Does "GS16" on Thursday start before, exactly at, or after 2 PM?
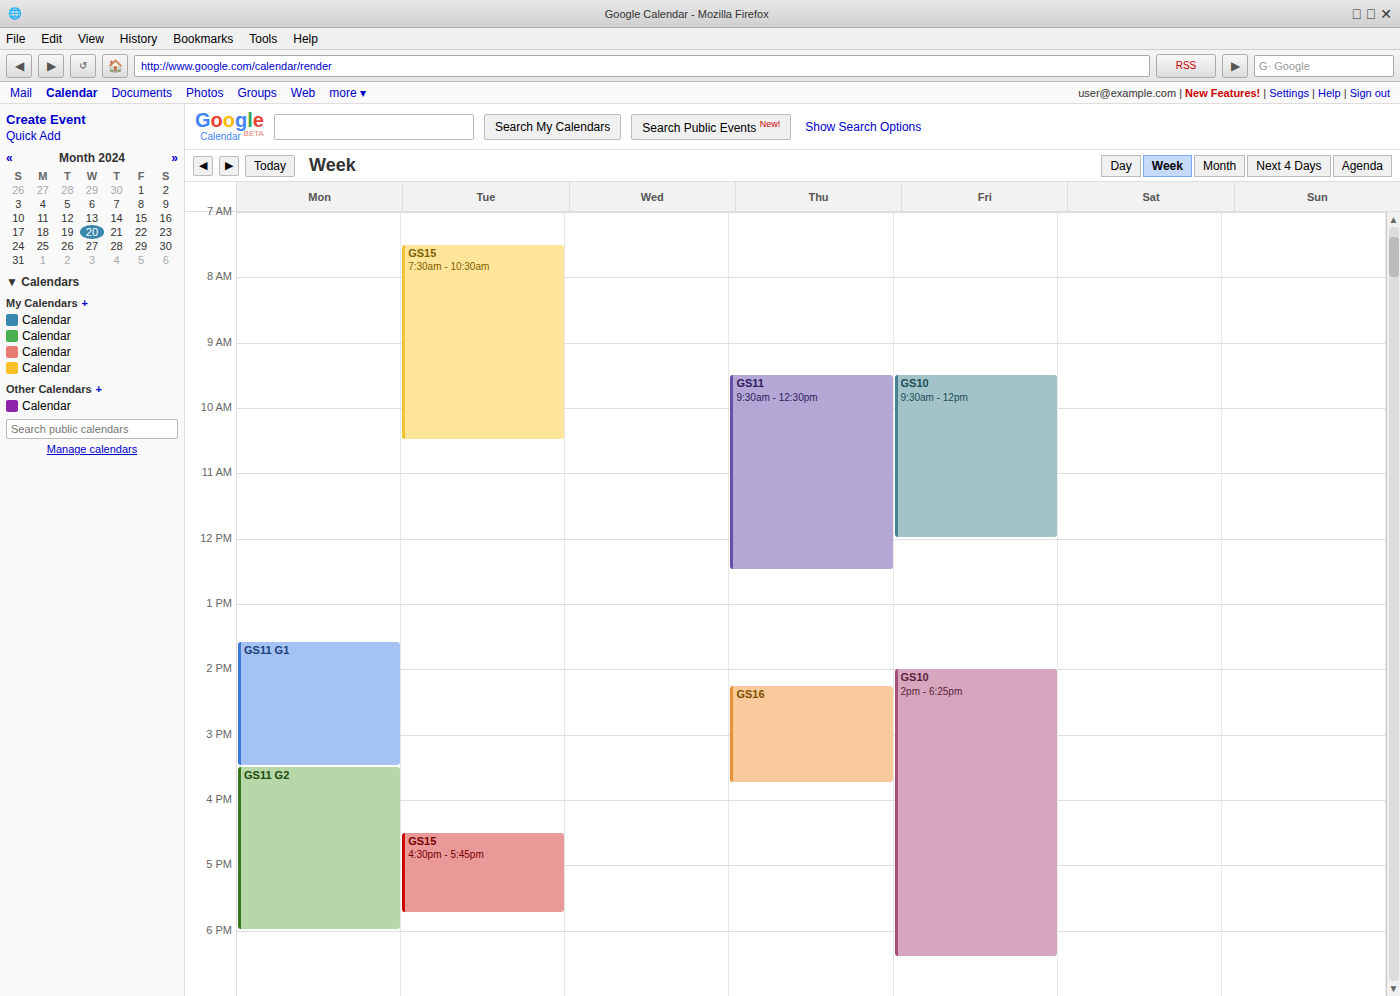
2:15 PM -- after 2 PM, 15 minutes below the 2 PM line.